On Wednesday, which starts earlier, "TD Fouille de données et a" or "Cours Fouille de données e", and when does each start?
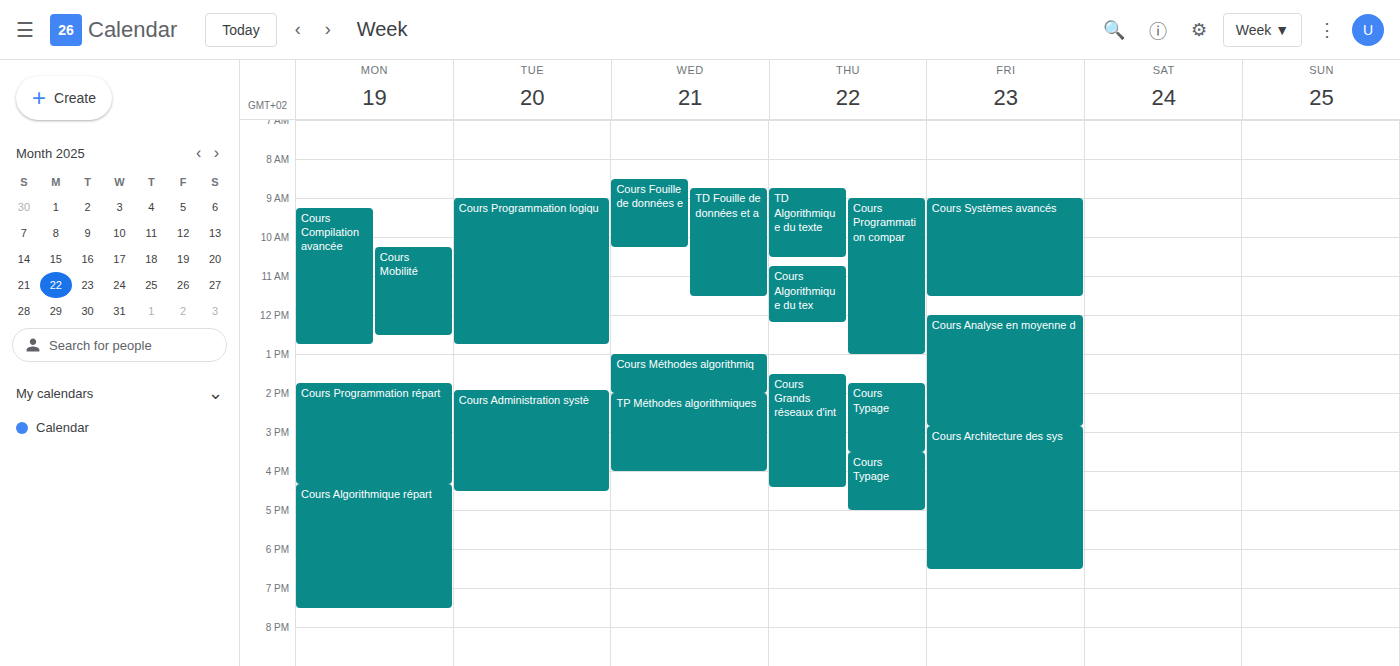
"Cours Fouille de données e" 8:30 AM; "TD Fouille de données et a" 8:45 AM.